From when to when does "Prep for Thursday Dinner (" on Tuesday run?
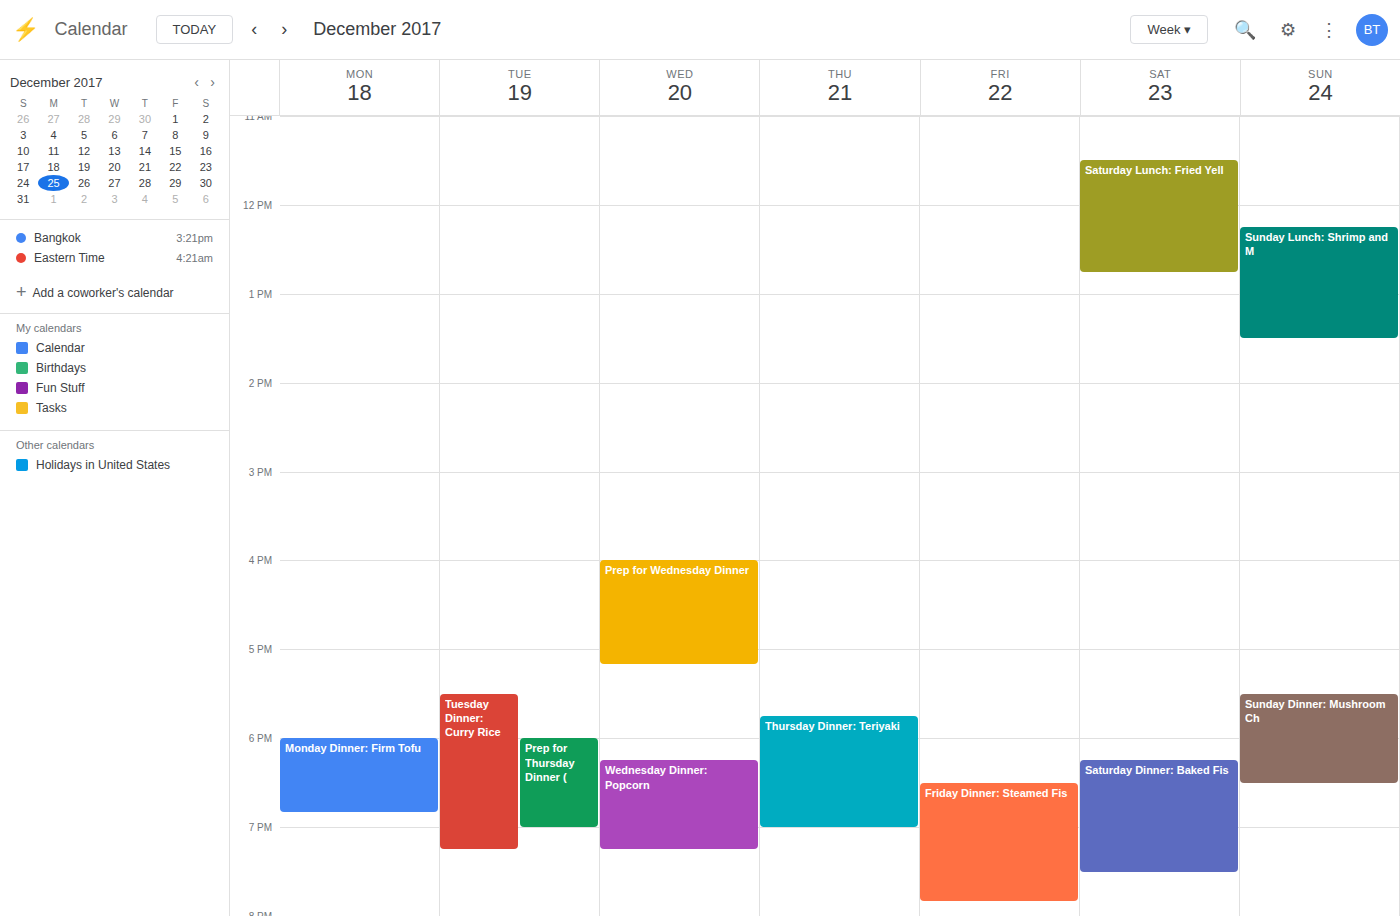
6:00 PM to 7:00 PM